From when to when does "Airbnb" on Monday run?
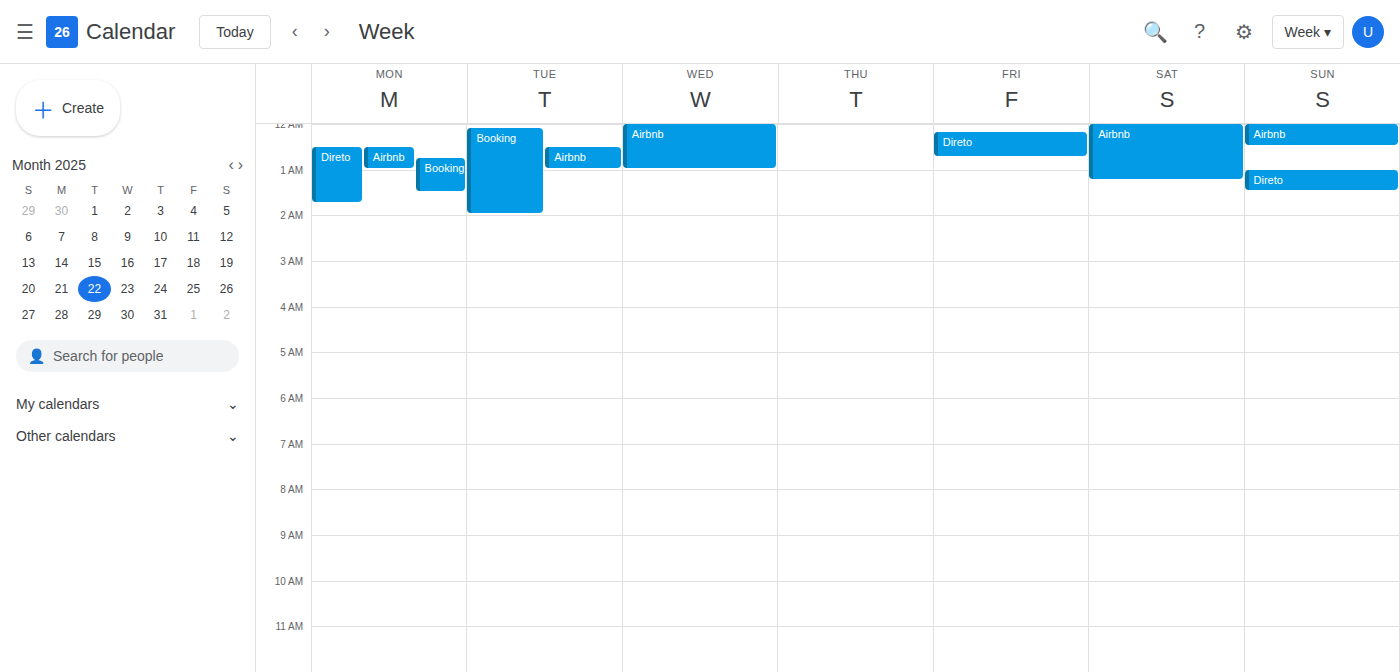
12:30 AM to 1:00 AM